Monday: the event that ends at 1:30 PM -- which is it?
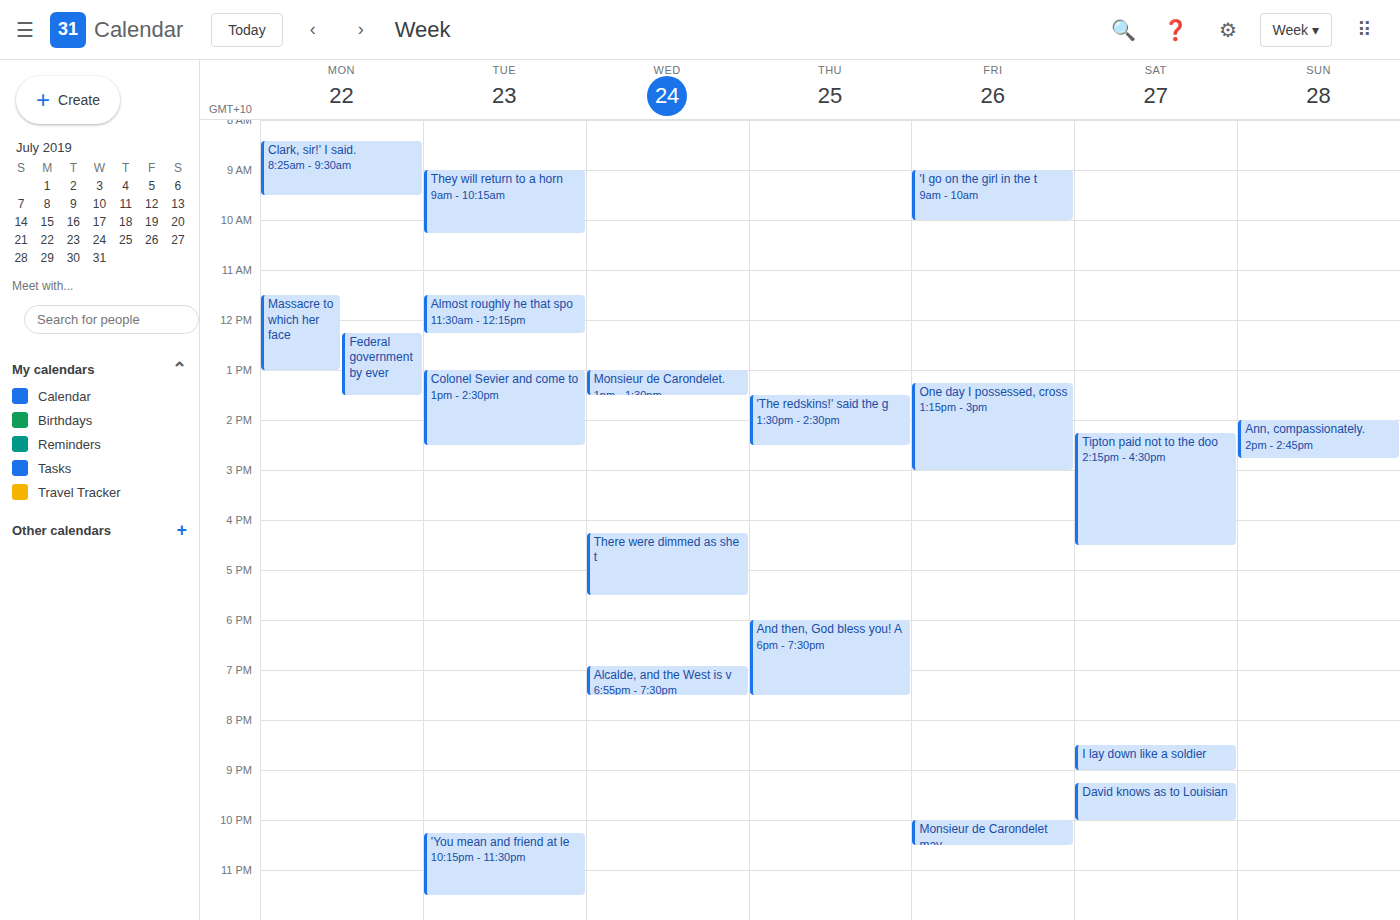
"Federal government by ever"